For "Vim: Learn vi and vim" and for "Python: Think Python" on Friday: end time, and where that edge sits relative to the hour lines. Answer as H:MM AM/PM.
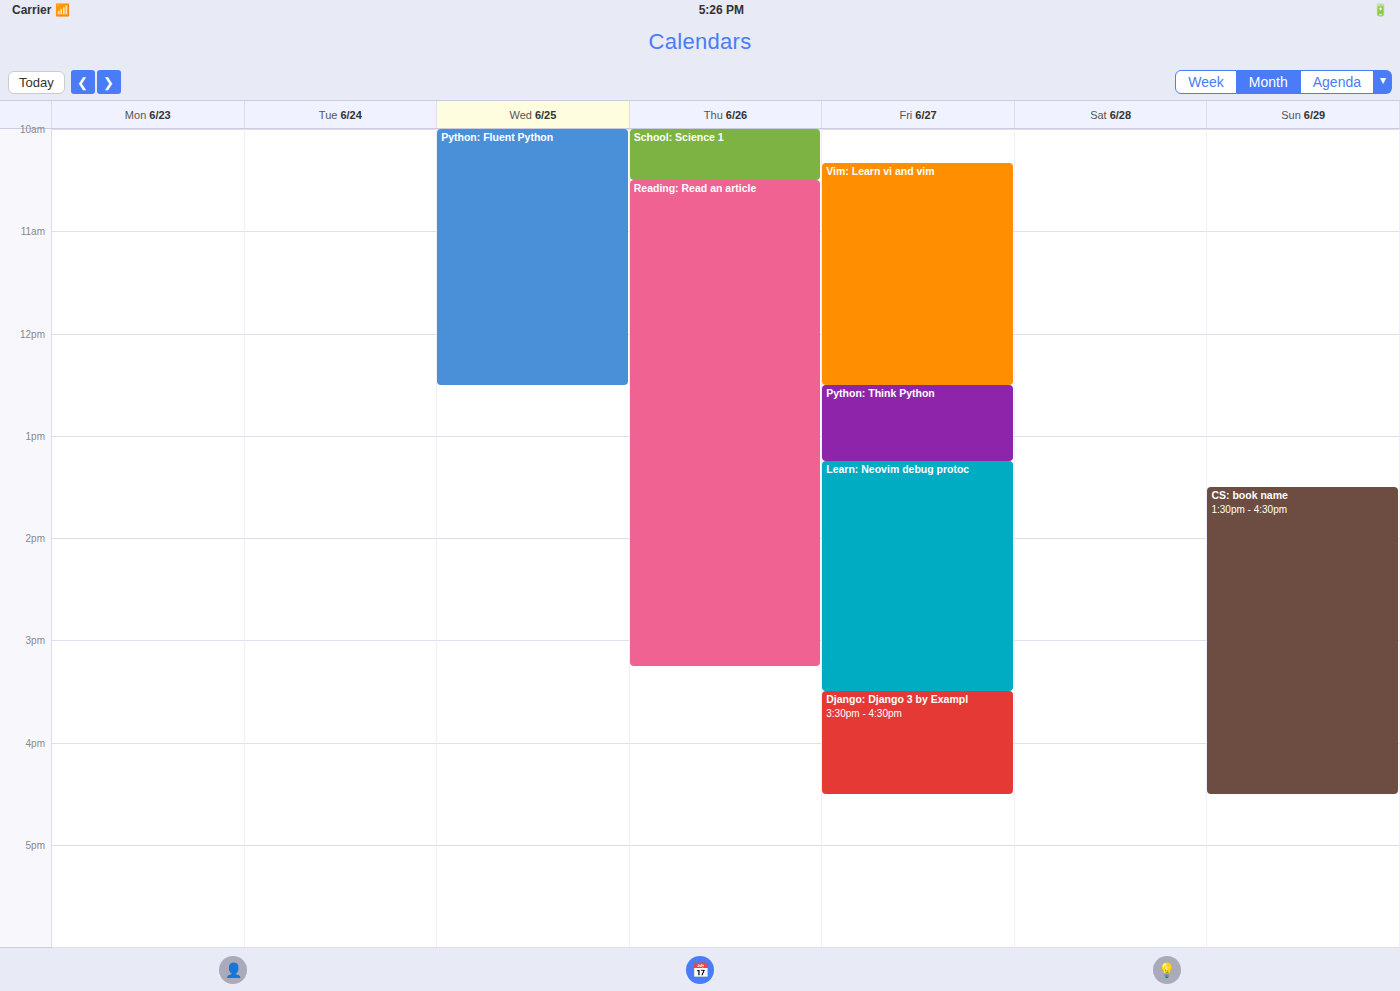
"Vim: Learn vi and vim": 12:30 PM, halfway between the 12 PM and 1 PM lines. "Python: Think Python": 1:15 PM, neither: a quarter of the way from the 1 PM line to the 2 PM line.